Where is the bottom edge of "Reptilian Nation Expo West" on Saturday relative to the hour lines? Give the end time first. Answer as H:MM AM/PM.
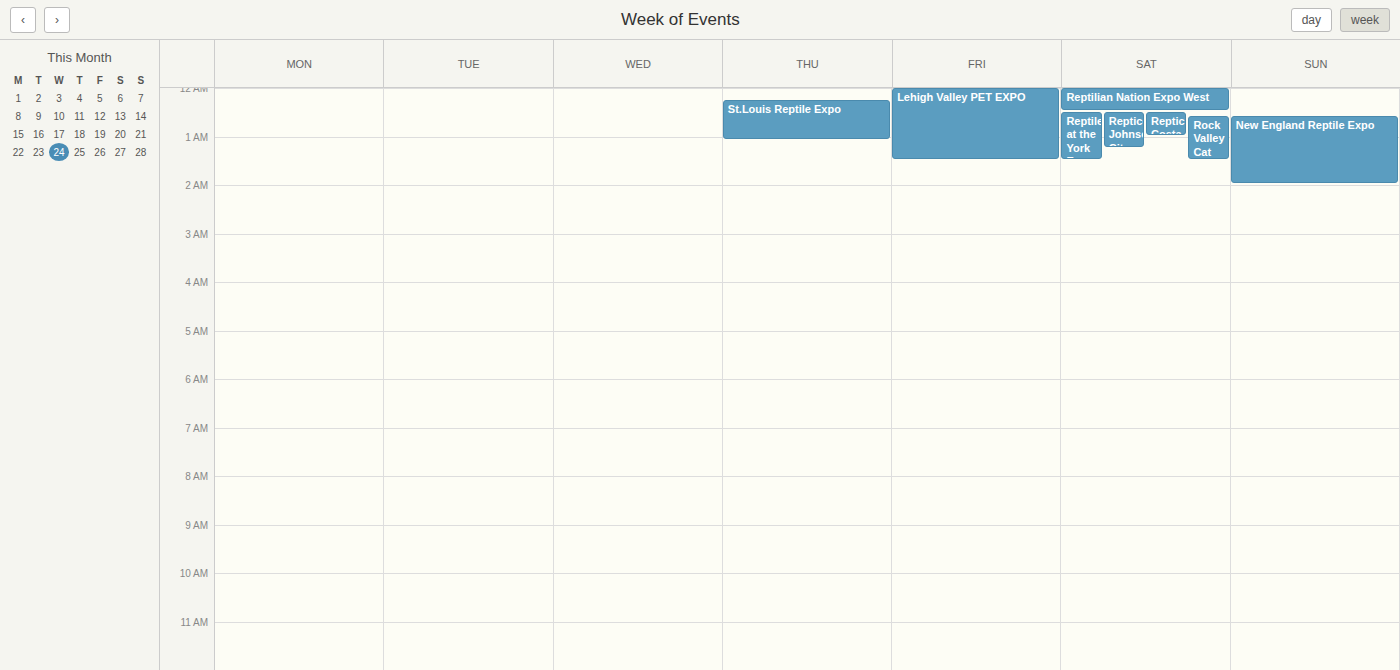
12:30 AM -- halfway between the 12 AM and 1 AM lines.